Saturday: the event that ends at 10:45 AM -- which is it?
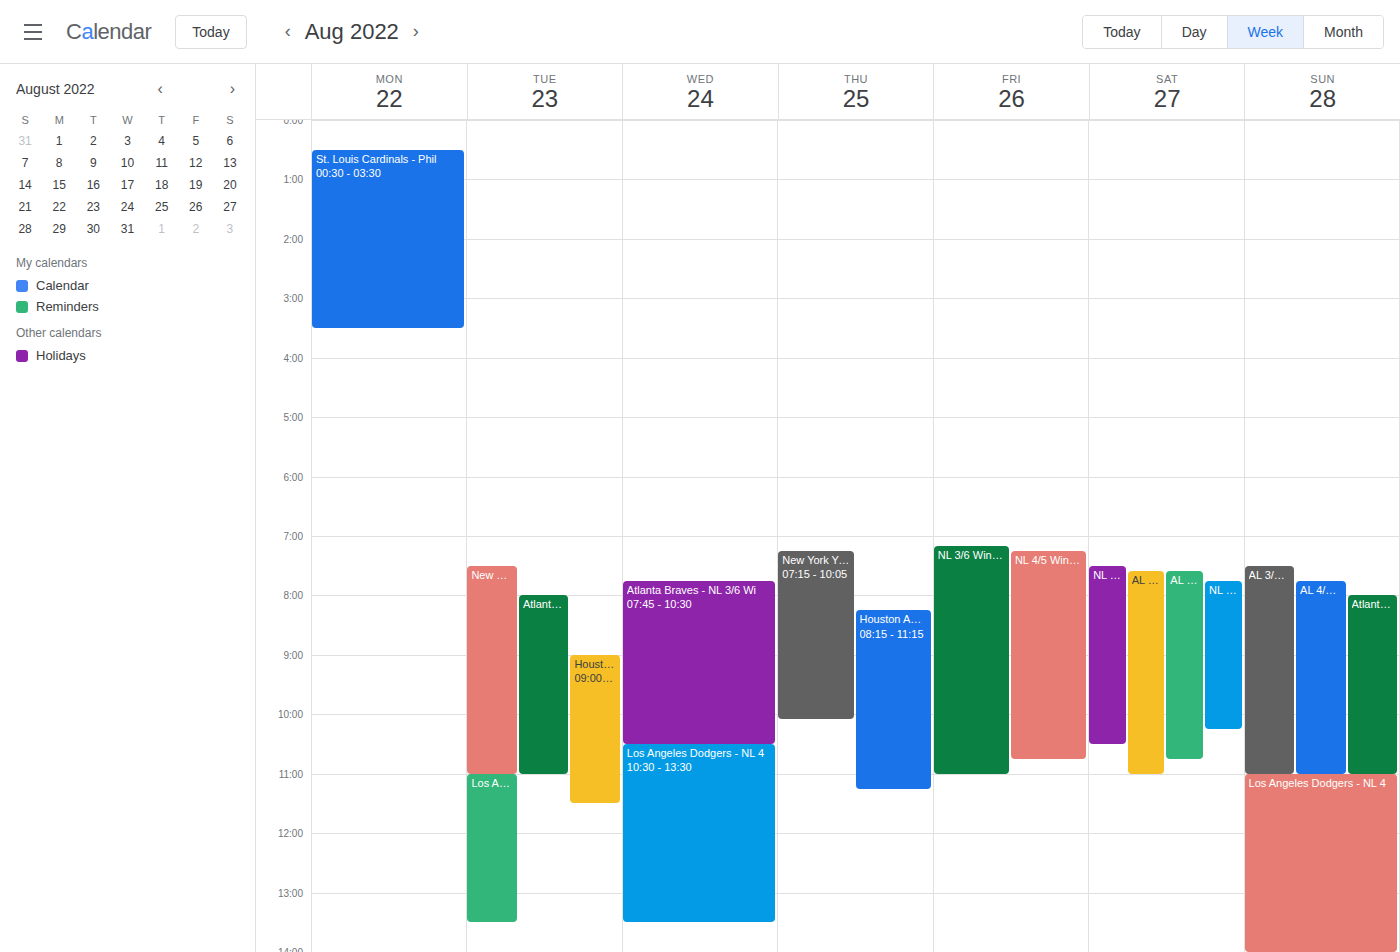
"AL 4/5 Winner - Houston As"